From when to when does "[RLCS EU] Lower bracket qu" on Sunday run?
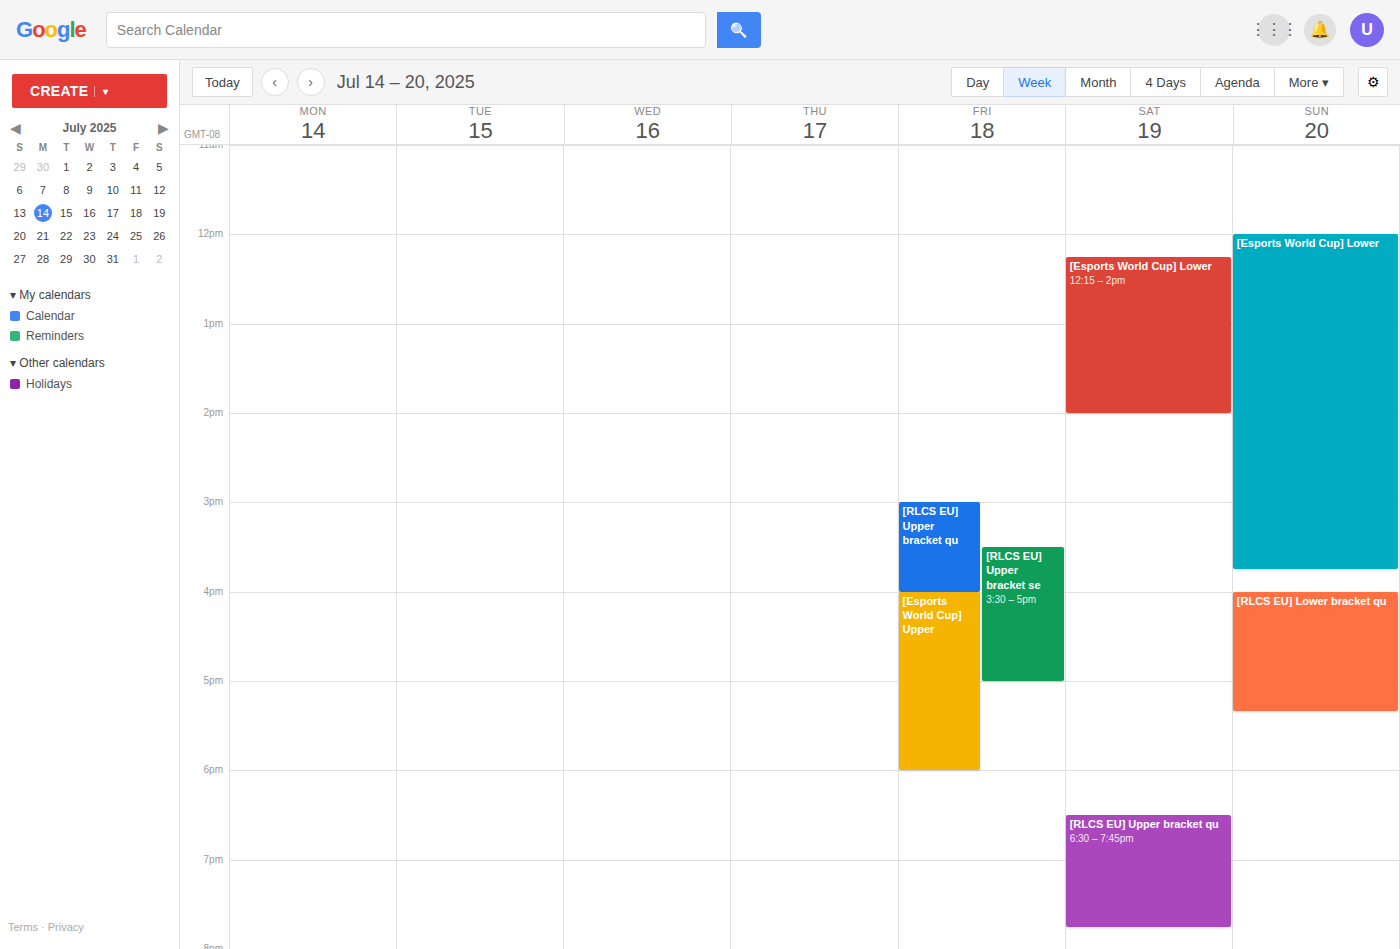
4:00 PM to 5:20 PM